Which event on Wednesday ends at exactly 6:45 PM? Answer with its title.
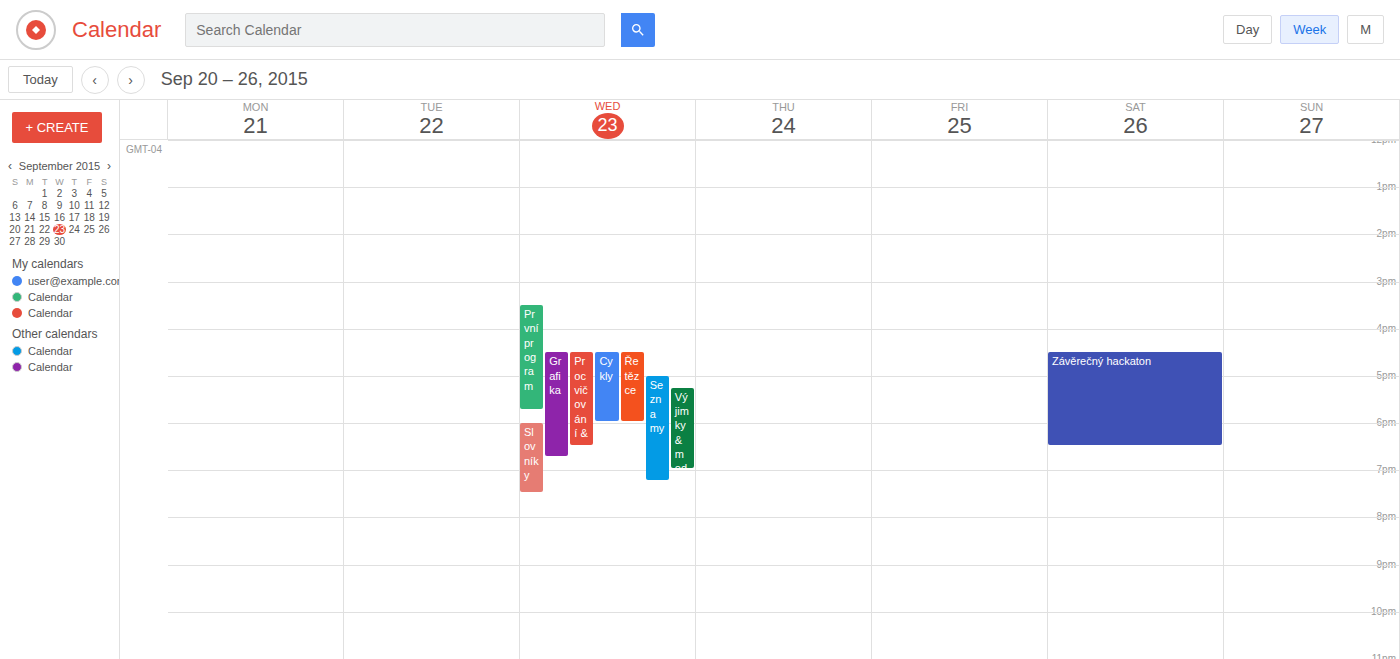
"Grafika"